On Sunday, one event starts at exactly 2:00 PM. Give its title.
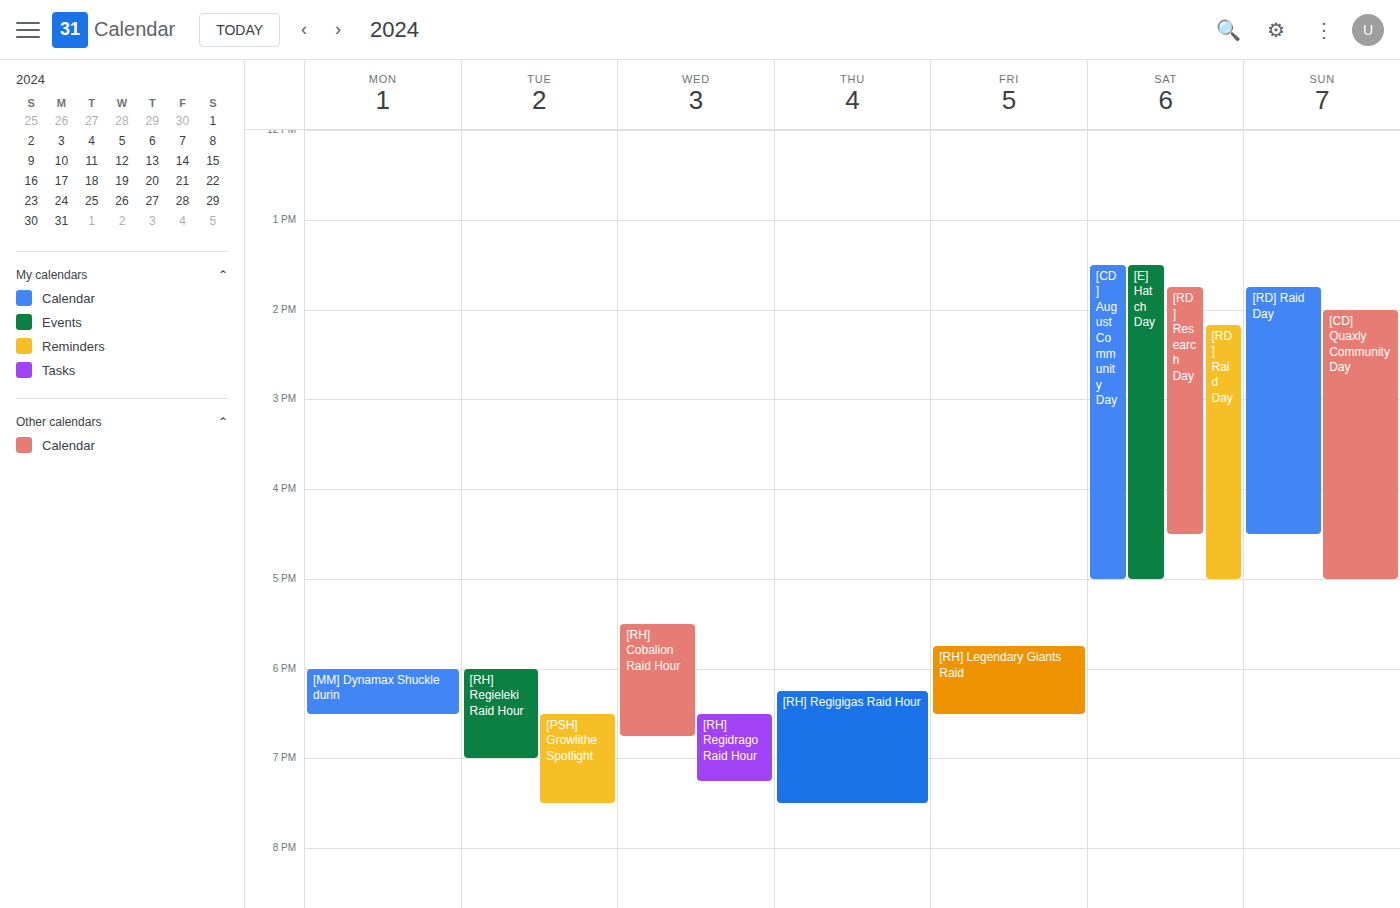
"[CD] Quaxly Community Day"